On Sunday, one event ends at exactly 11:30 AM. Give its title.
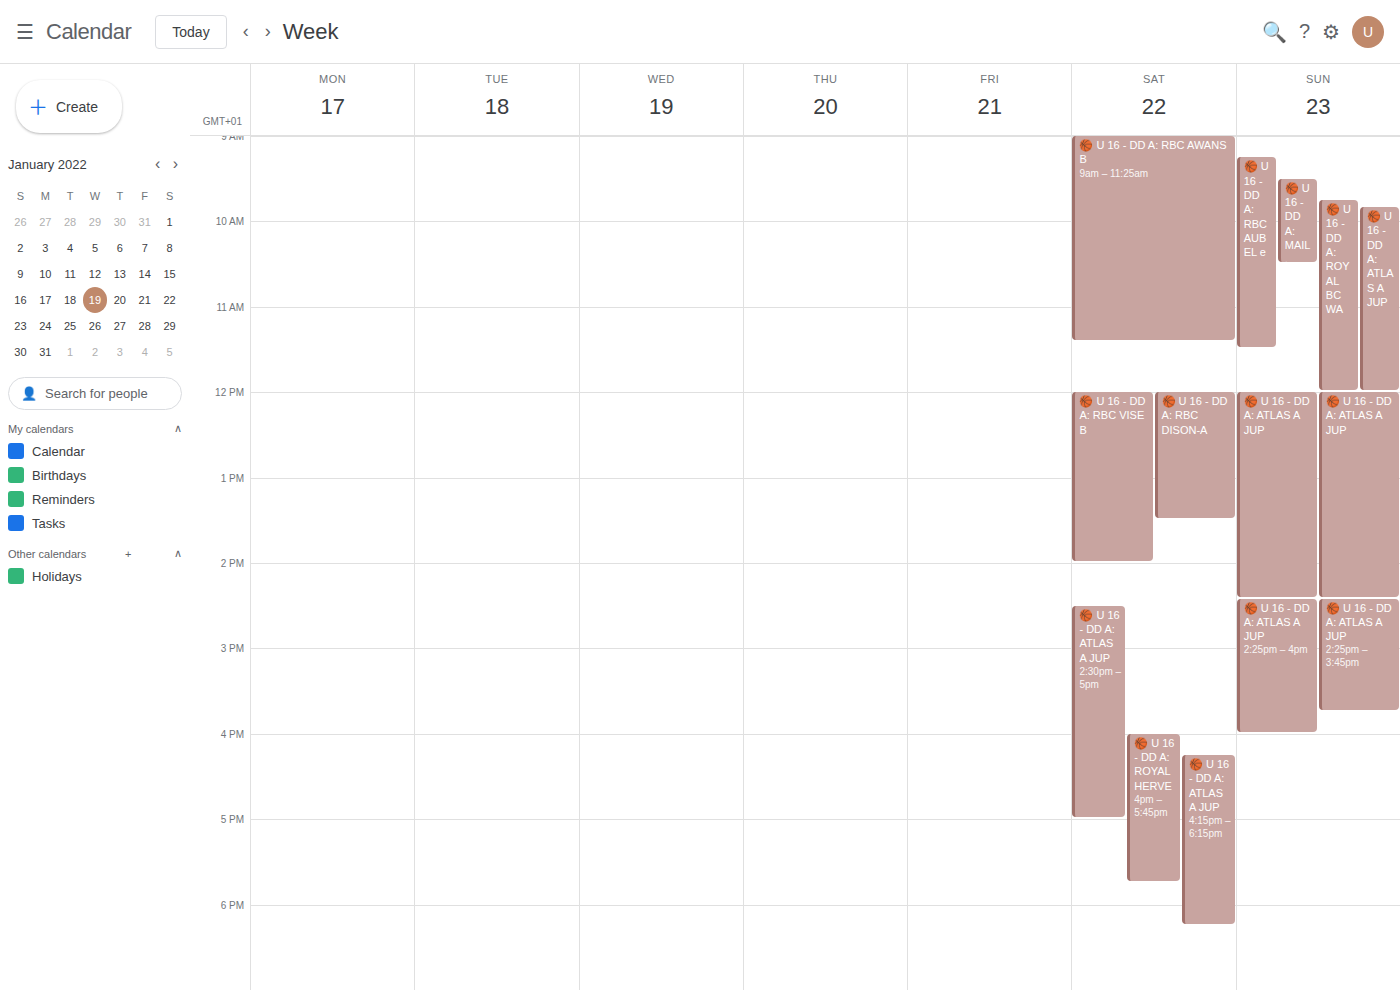
"🏀 U 16 - DD A: RBC AUBEL e"